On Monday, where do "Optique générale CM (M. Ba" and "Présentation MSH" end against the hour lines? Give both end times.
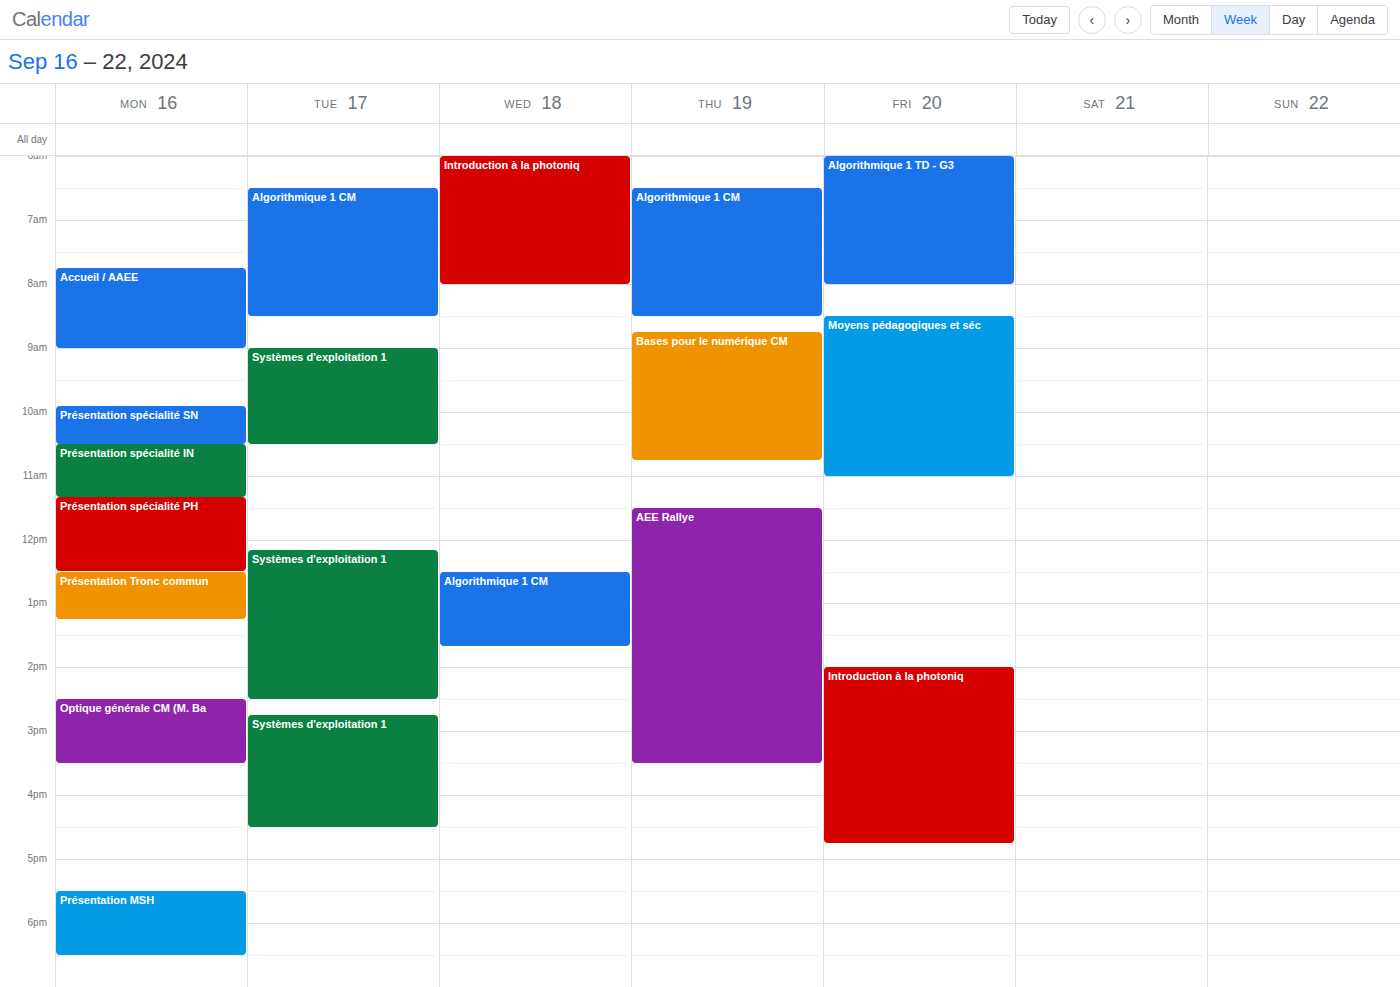
"Optique générale CM (M. Ba": 15:30, halfway between the 15:00 and 16:00 lines. "Présentation MSH": 18:30, halfway between the 18:00 and 19:00 lines.